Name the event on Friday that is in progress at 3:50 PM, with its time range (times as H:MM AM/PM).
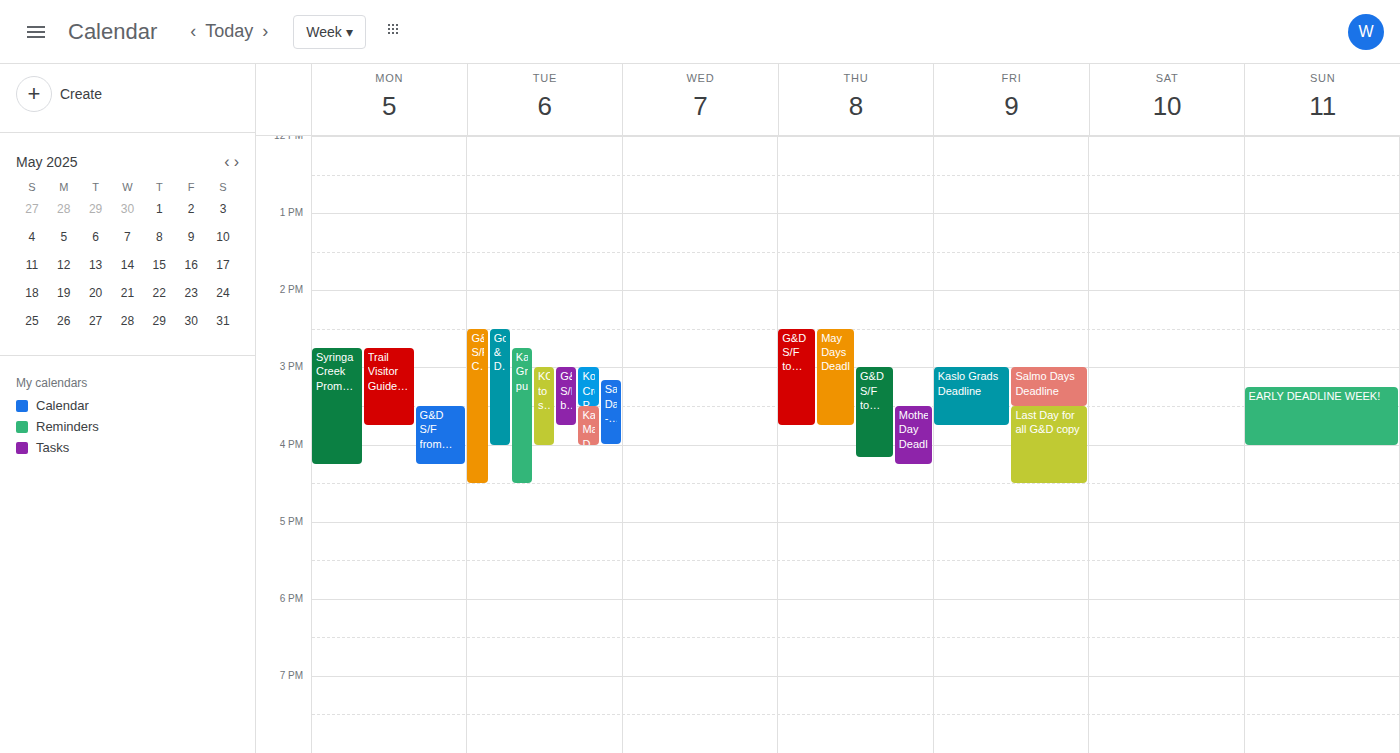
"Last Day for all G&D copy", 3:30 PM to 4:30 PM